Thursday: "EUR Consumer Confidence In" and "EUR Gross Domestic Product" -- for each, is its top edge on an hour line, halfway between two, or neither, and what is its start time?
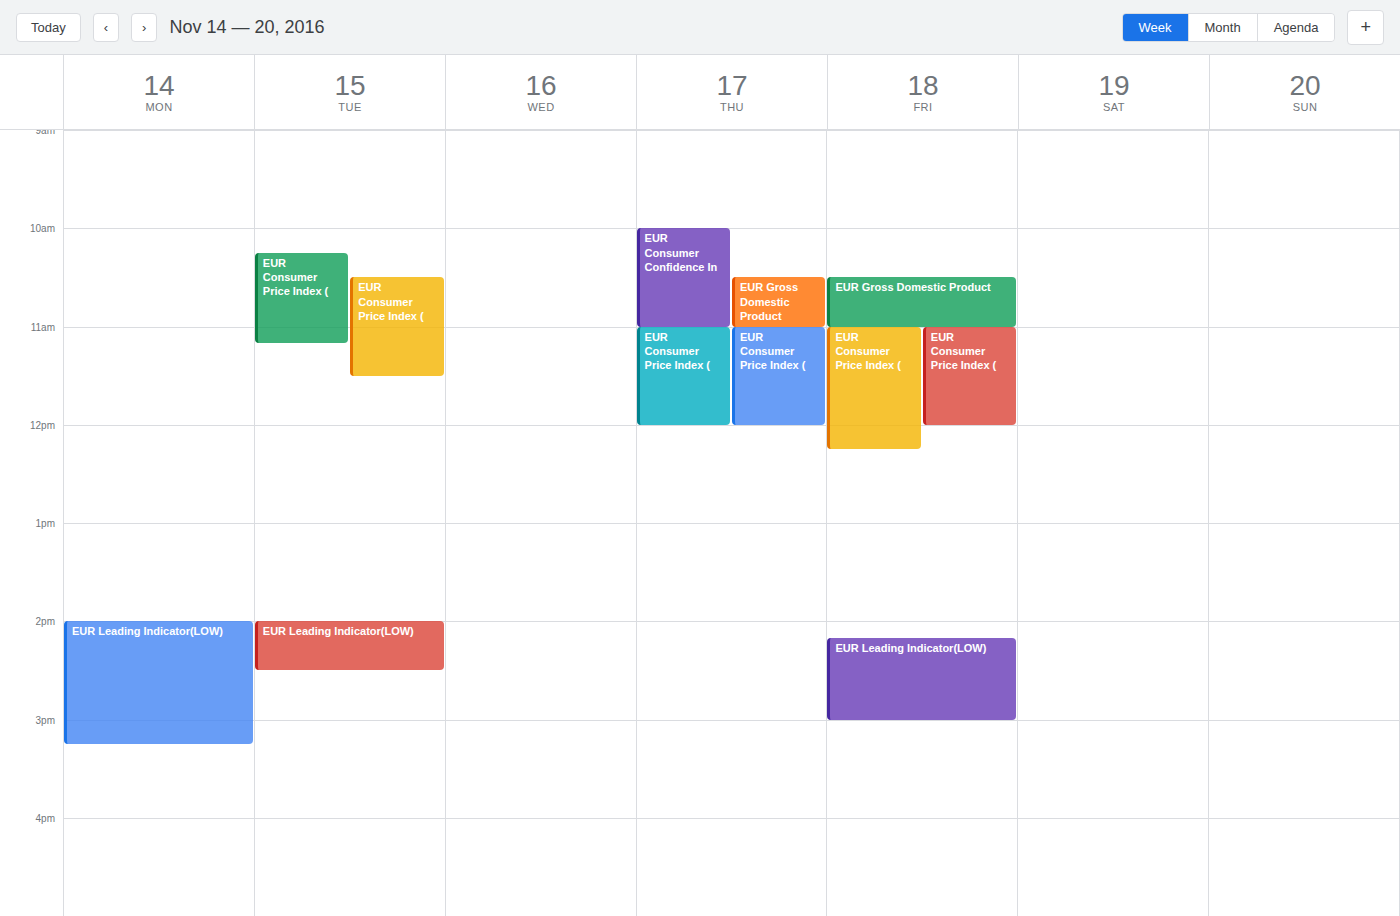
"EUR Consumer Confidence In": 10:00, exactly on the 10:00 line. "EUR Gross Domestic Product": 10:30, halfway between the 10:00 and 11:00 lines.